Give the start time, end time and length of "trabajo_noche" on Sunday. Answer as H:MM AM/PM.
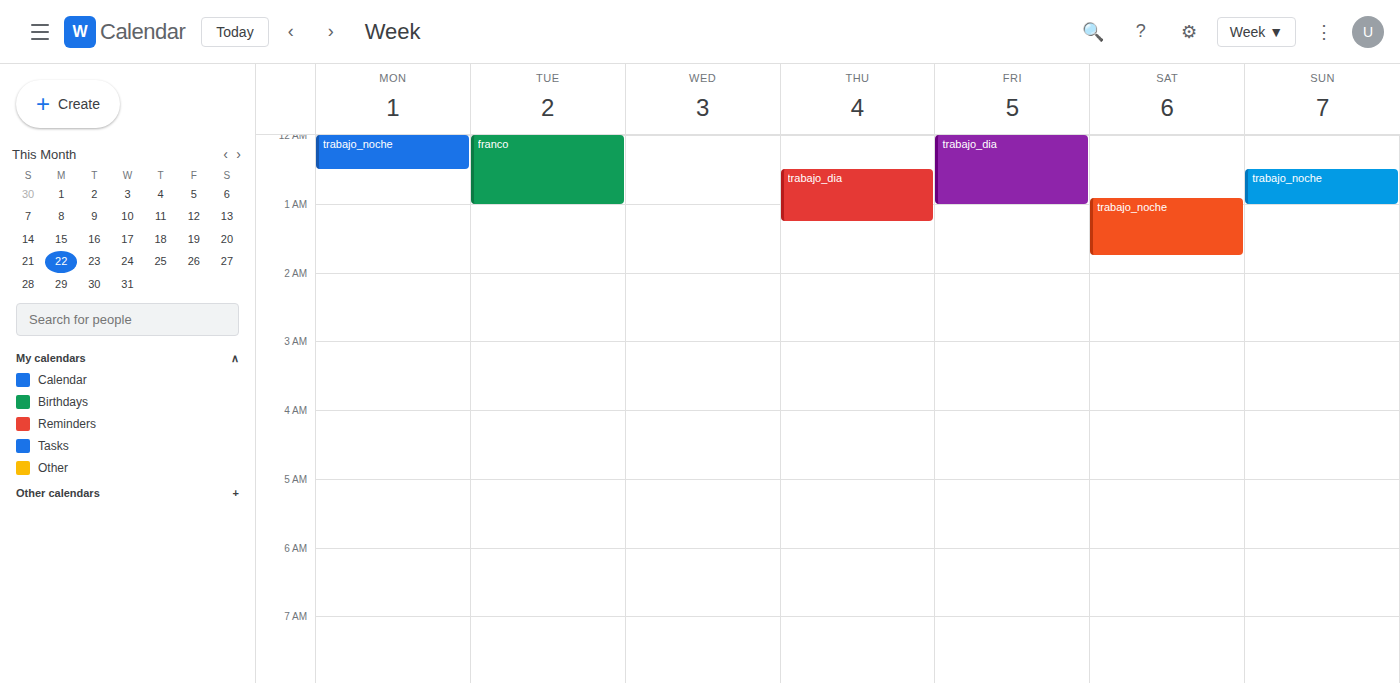
12:30 AM to 1:00 AM, 30 minutes